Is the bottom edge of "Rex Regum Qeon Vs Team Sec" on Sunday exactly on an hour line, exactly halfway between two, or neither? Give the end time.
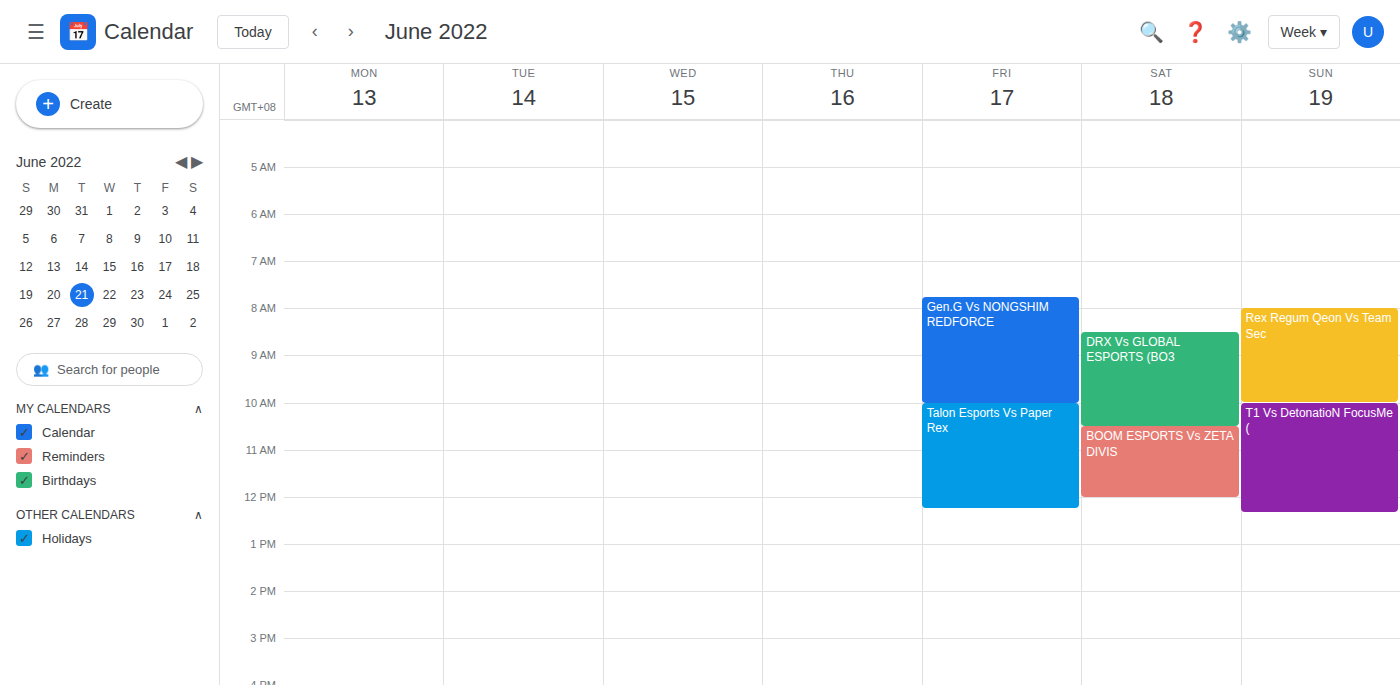
10:00 AM -- exactly on the 10 AM line.